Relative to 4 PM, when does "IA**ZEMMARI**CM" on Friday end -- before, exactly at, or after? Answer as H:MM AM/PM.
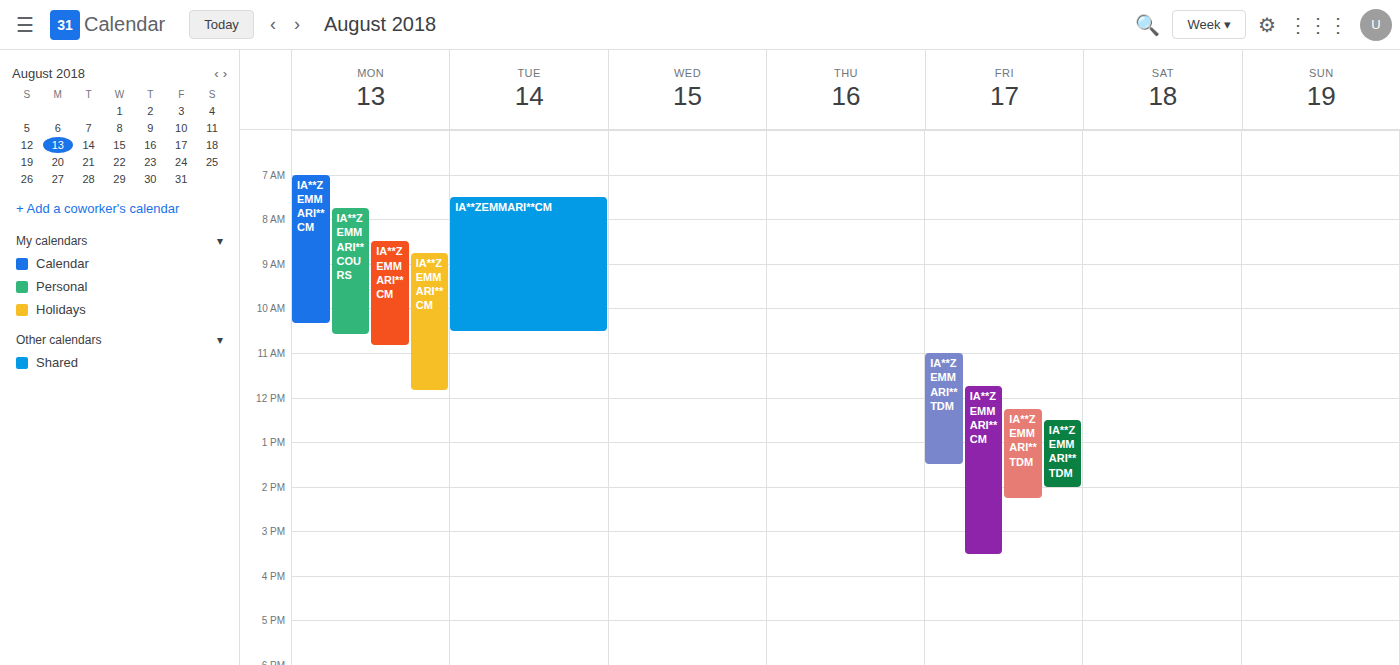
3:30 PM -- before 4 PM, 30 minutes above the 4 PM line.